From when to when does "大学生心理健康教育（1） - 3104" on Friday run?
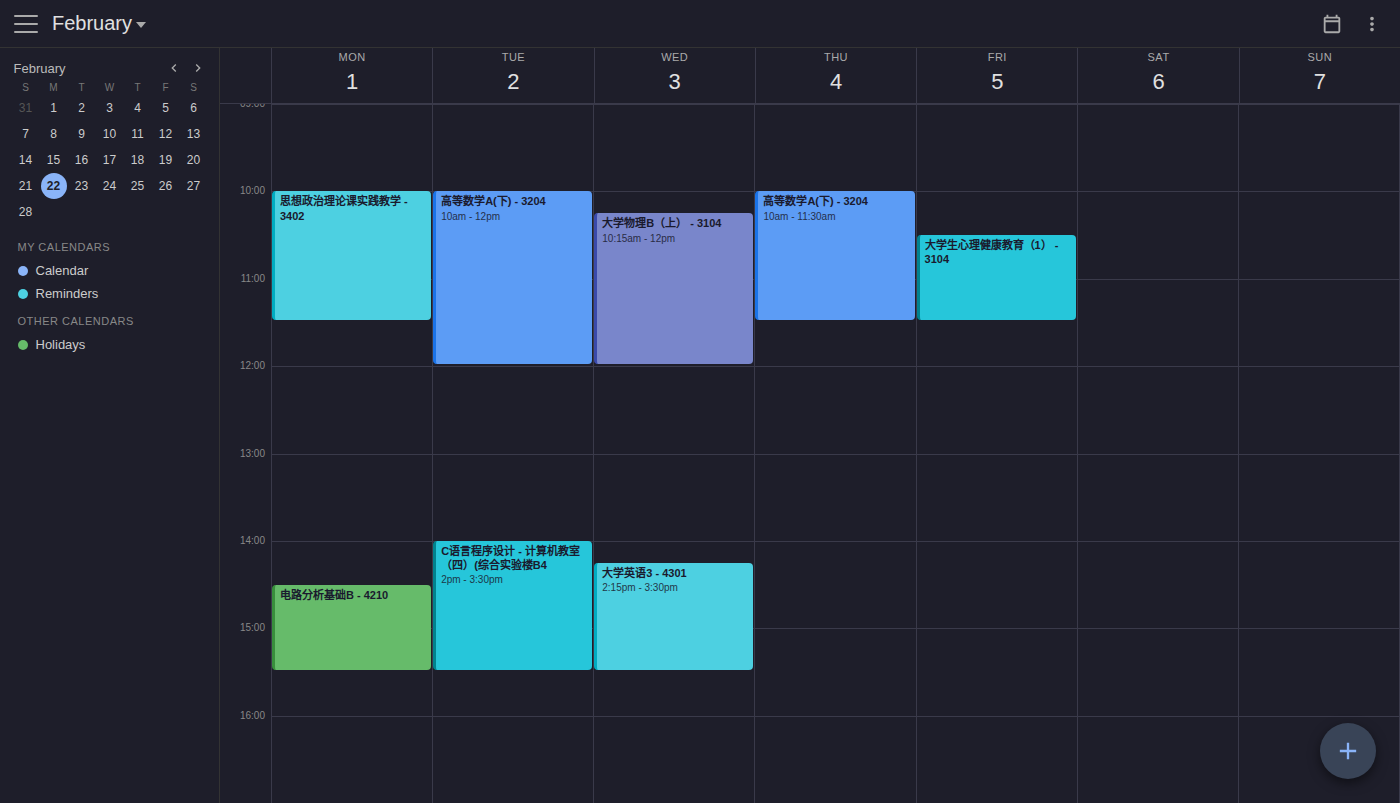
10:30 AM to 11:30 AM